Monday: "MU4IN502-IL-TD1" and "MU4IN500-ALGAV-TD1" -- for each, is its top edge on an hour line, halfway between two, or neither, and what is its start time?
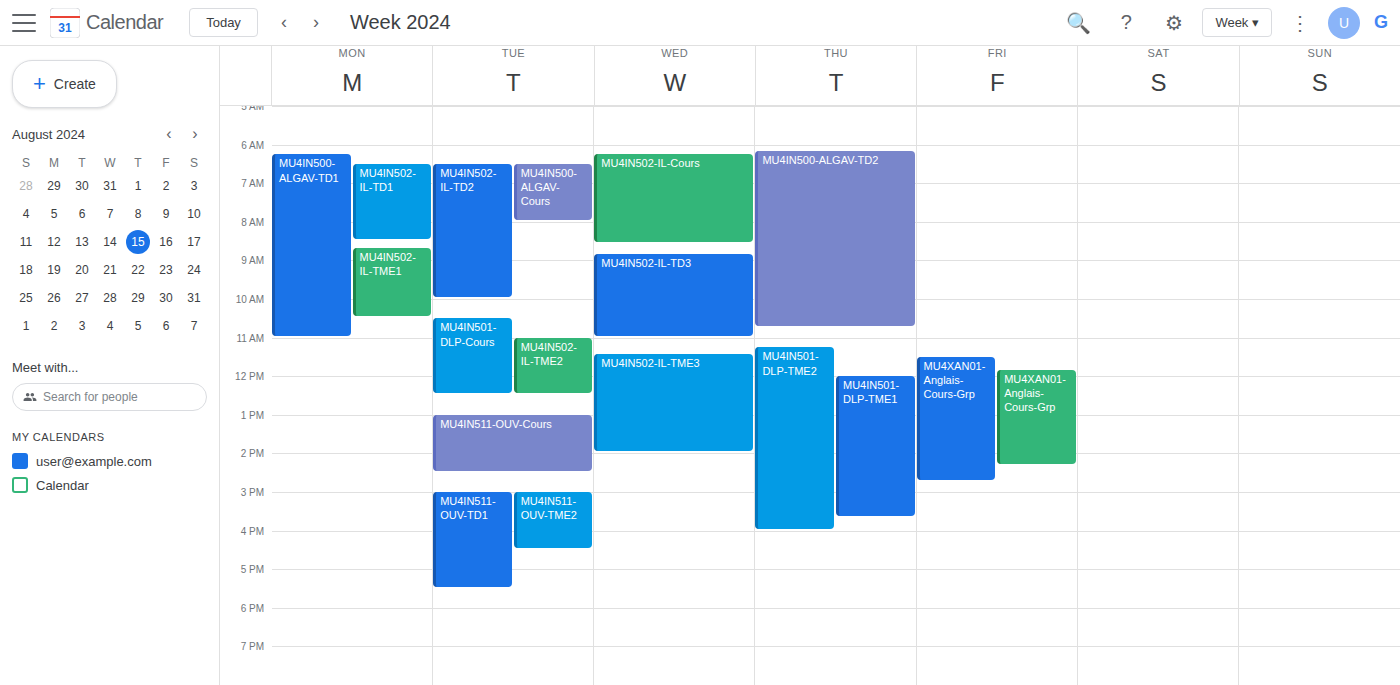
"MU4IN502-IL-TD1": 6:30 AM, halfway between the 6 AM and 7 AM lines. "MU4IN500-ALGAV-TD1": 6:15 AM, neither: a quarter of the way from the 6 AM line to the 7 AM line.